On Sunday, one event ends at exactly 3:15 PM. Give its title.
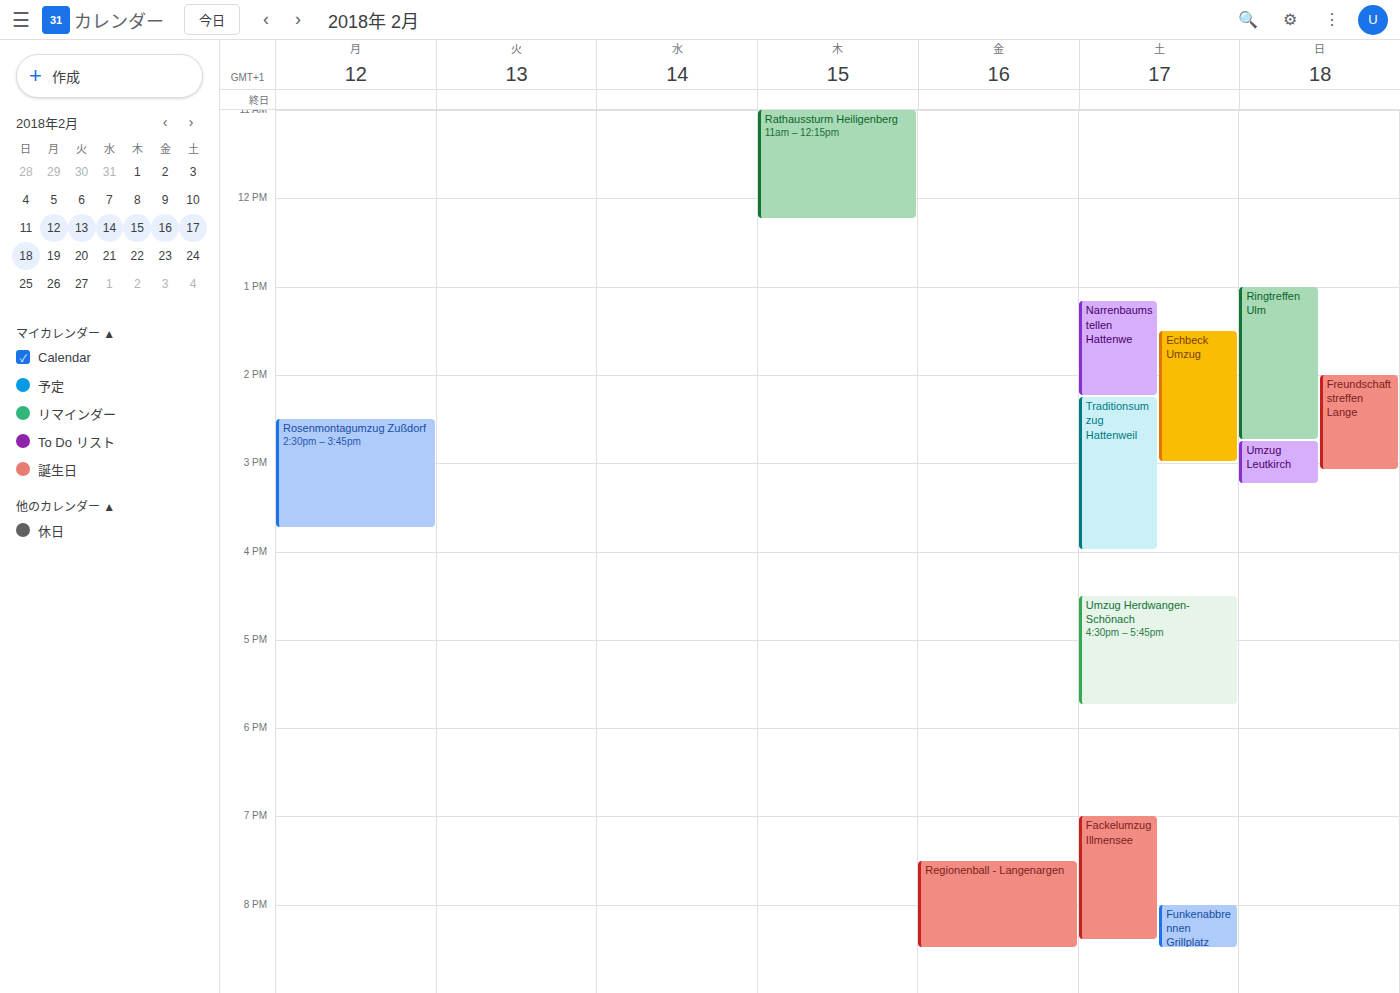
"Umzug Leutkirch"